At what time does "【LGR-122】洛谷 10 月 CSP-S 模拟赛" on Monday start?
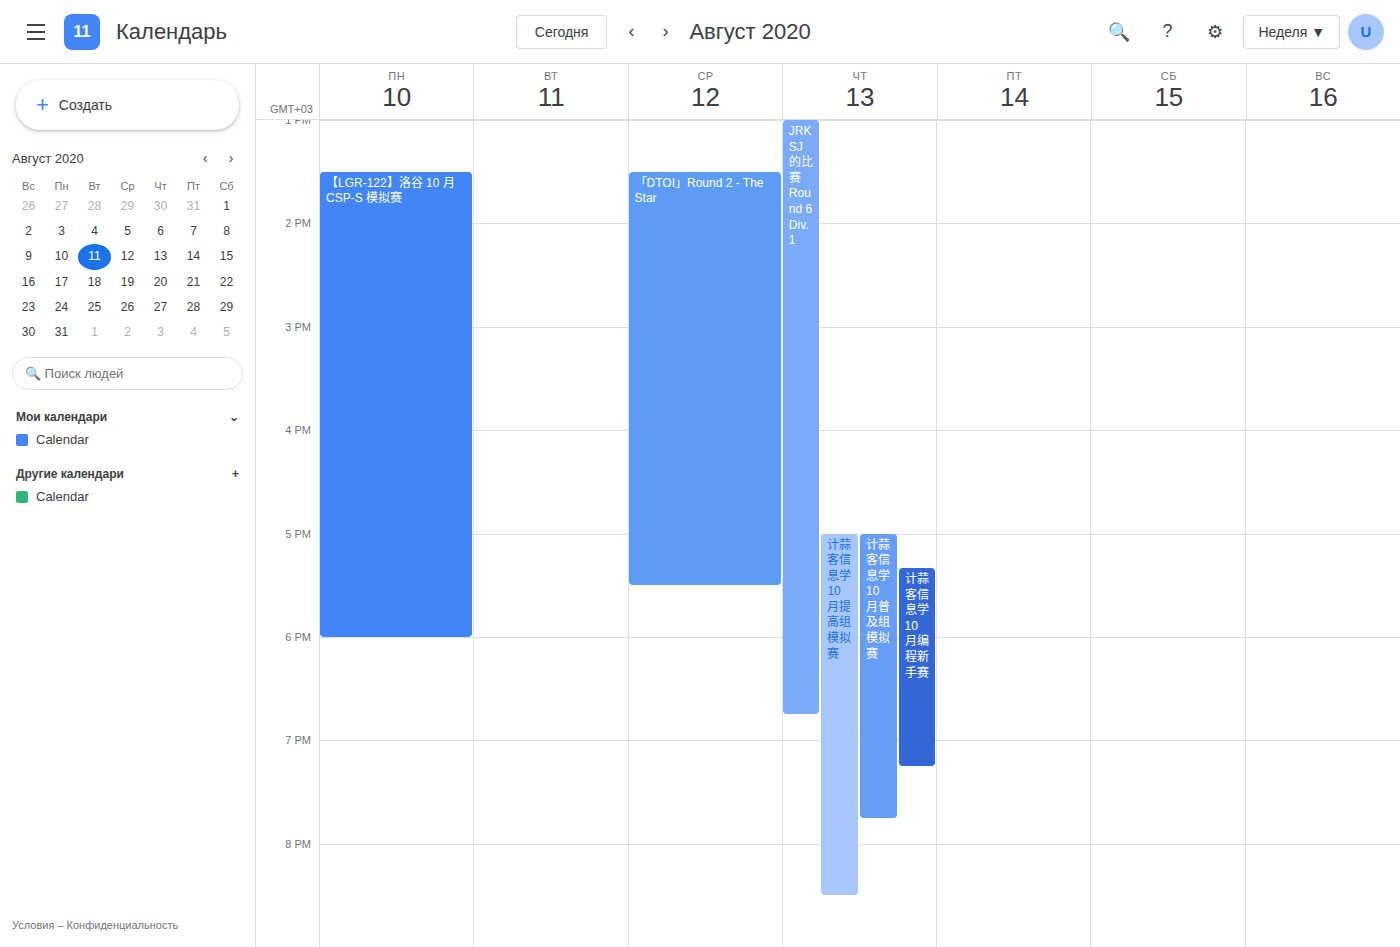
1:30 PM